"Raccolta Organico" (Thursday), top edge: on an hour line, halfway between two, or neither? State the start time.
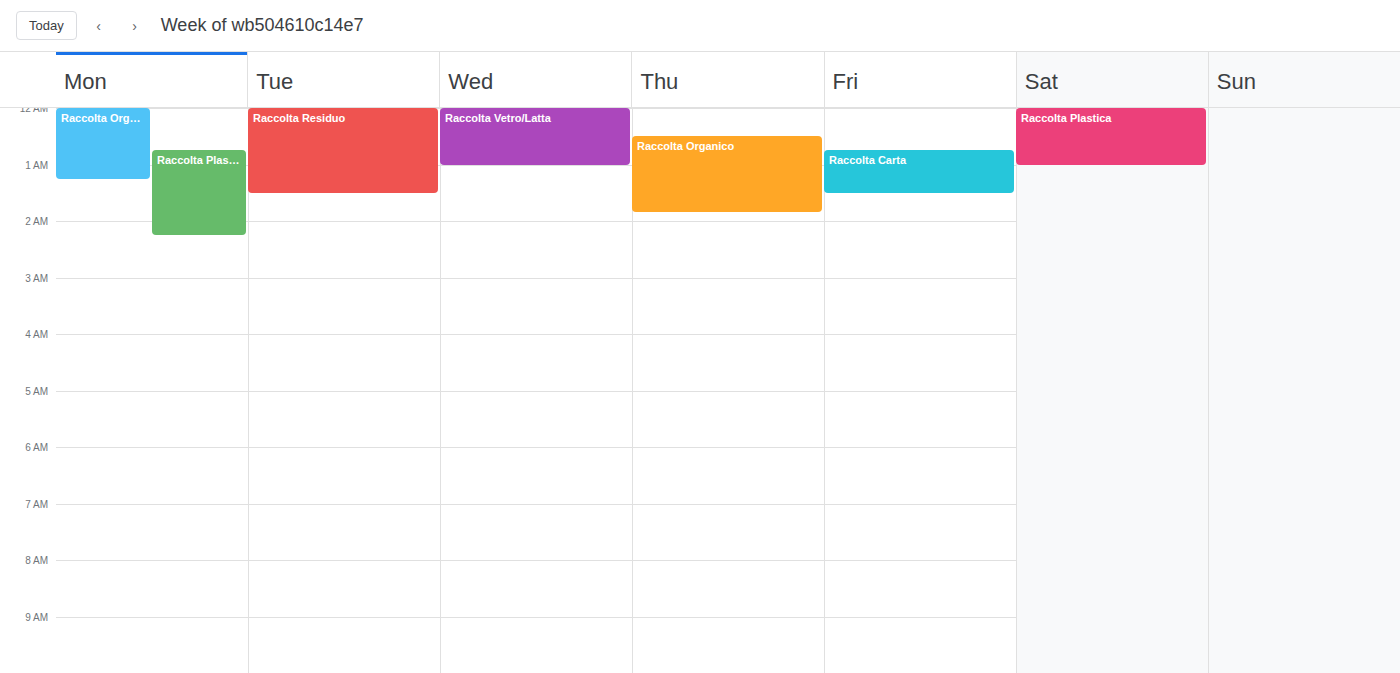
12:30 AM -- halfway between the 12 AM and 1 AM lines.